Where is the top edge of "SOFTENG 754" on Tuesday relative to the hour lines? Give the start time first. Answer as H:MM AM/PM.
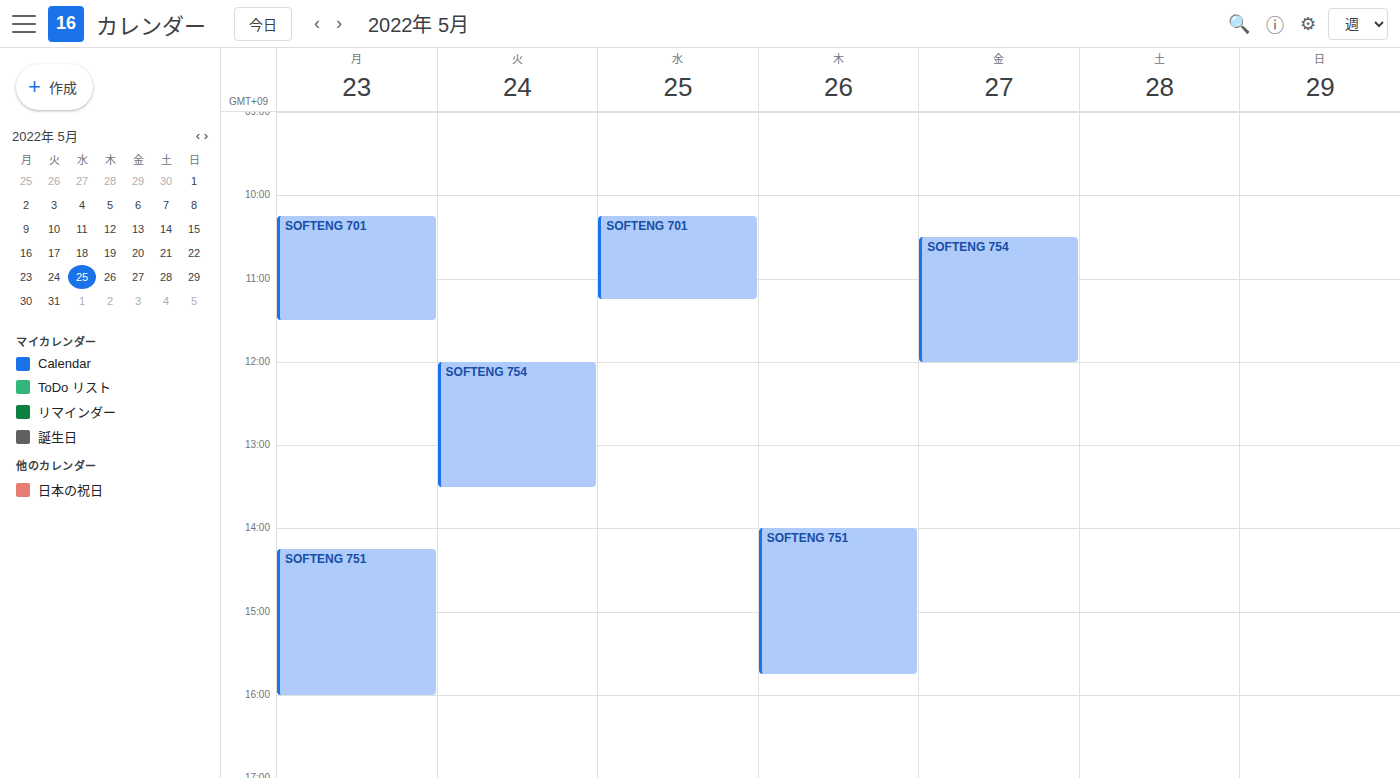
12:00 PM -- exactly on the 12 PM line.